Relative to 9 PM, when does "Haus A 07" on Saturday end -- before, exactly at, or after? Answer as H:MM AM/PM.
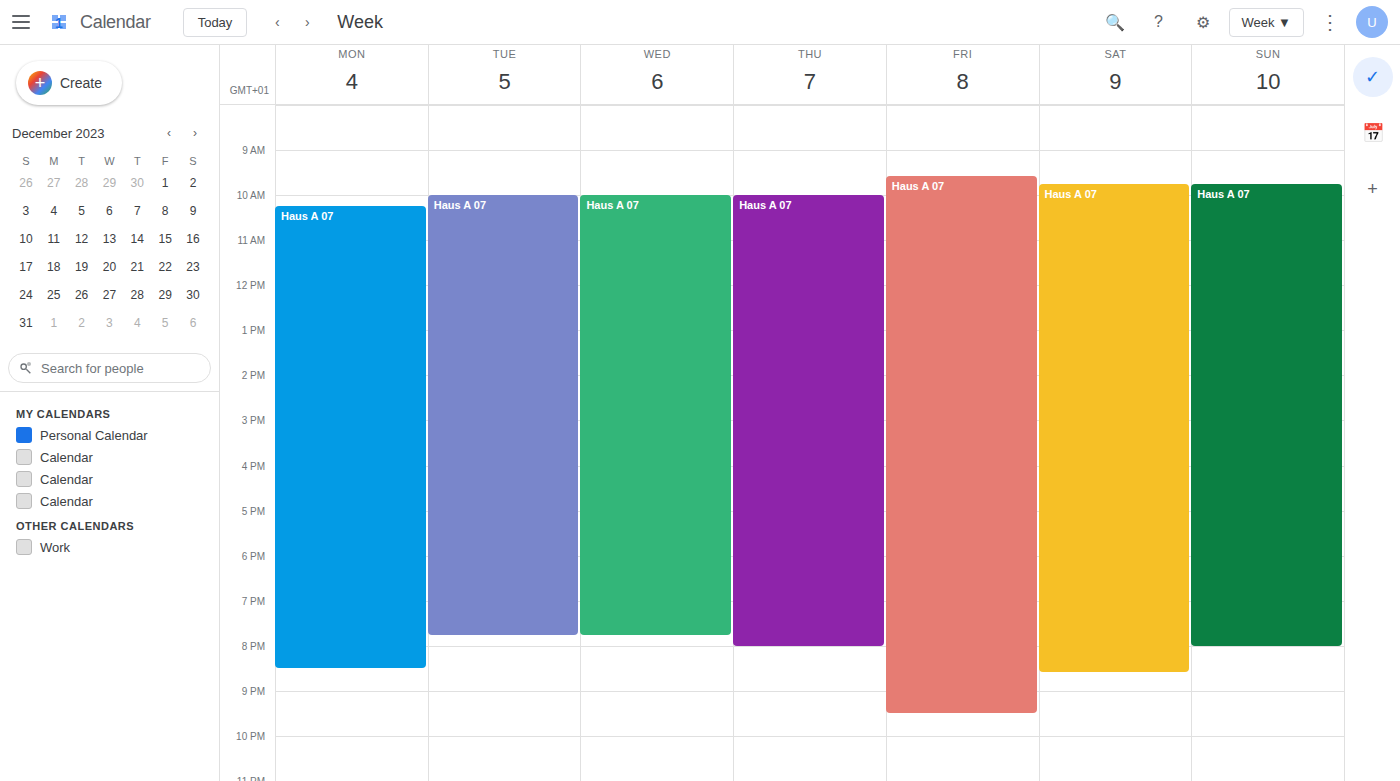
8:35 PM -- before 9 PM, 25 minutes above the 9 PM line.